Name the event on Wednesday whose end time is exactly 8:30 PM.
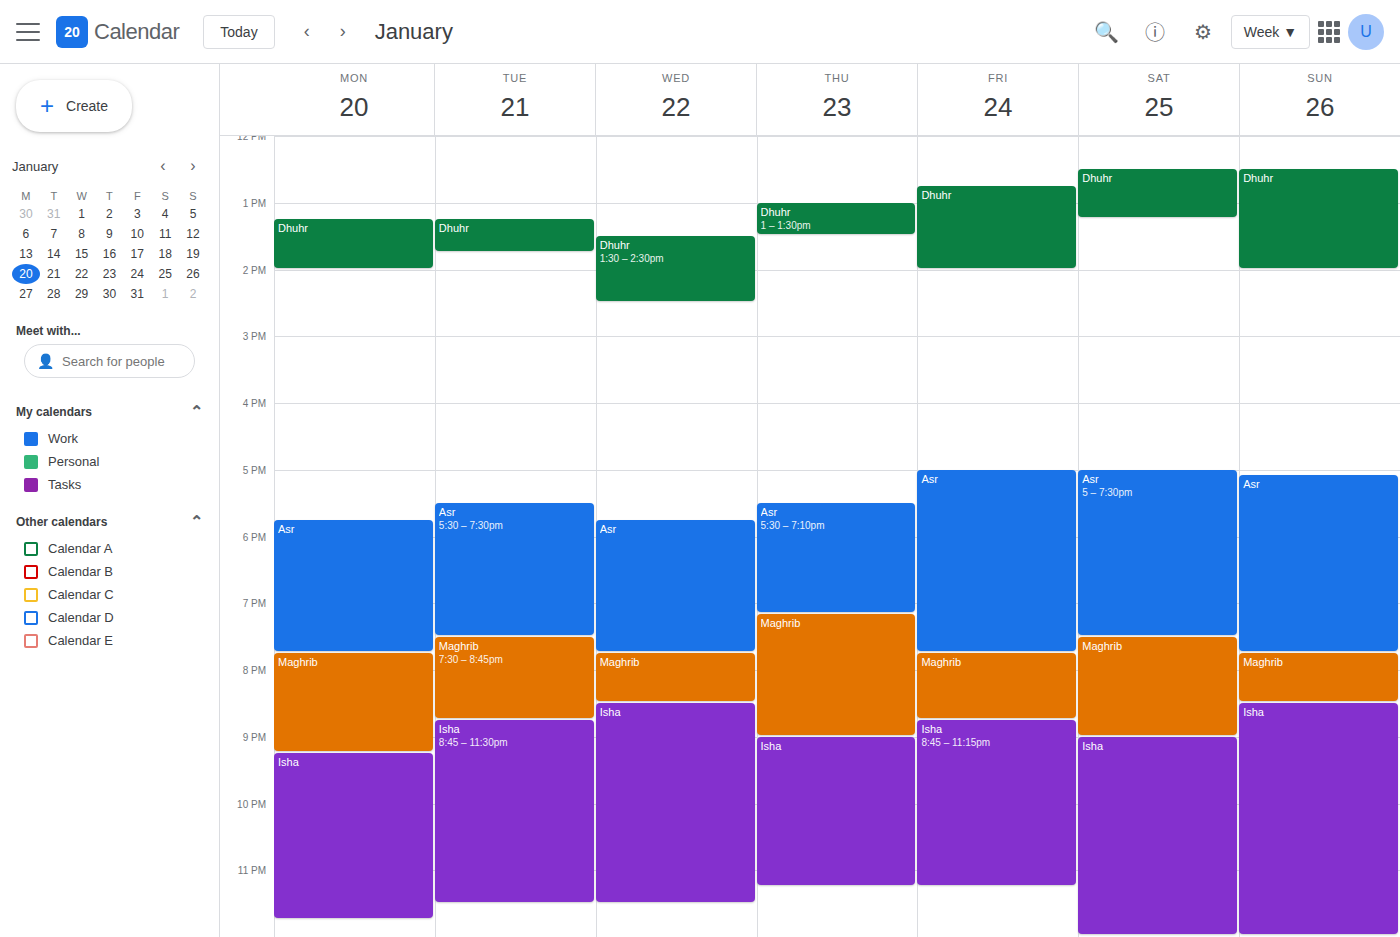
"Maghrib"